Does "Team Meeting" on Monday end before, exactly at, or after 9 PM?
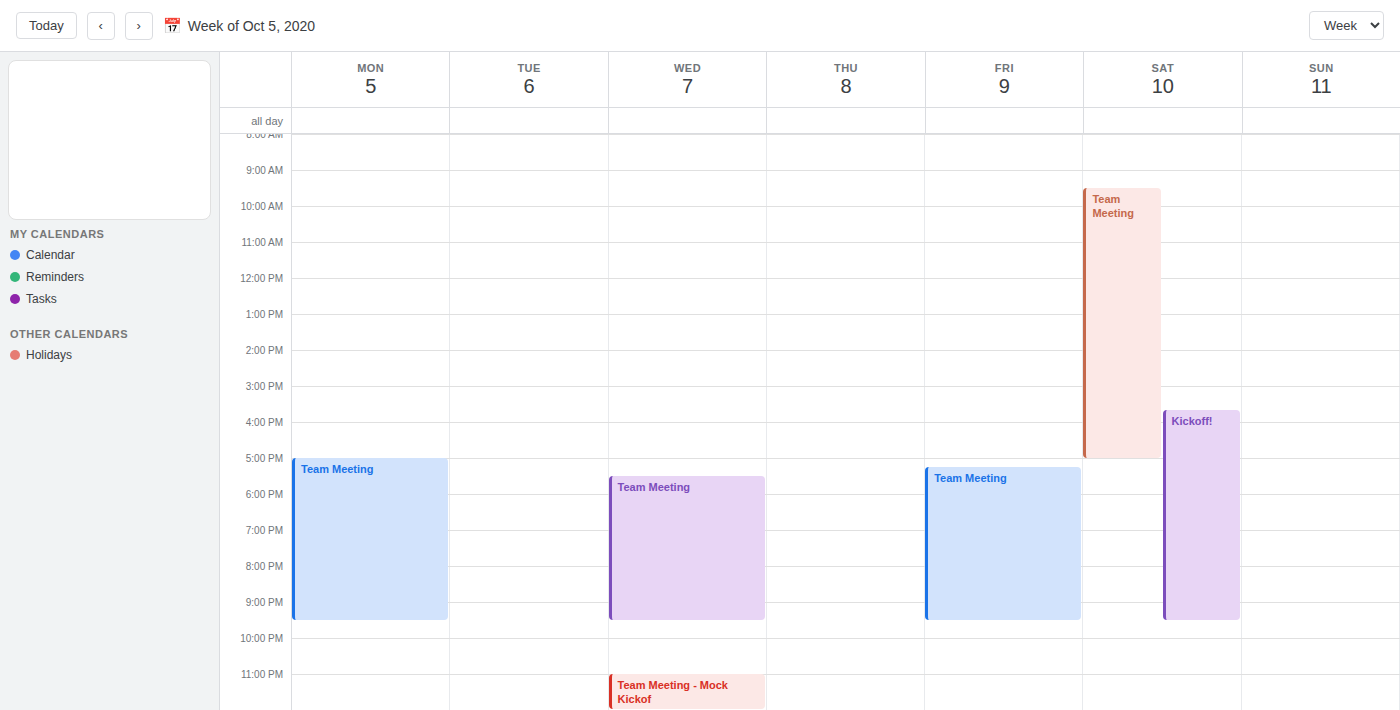
9:30 PM -- after 9 PM, 30 minutes below the 9 PM line.